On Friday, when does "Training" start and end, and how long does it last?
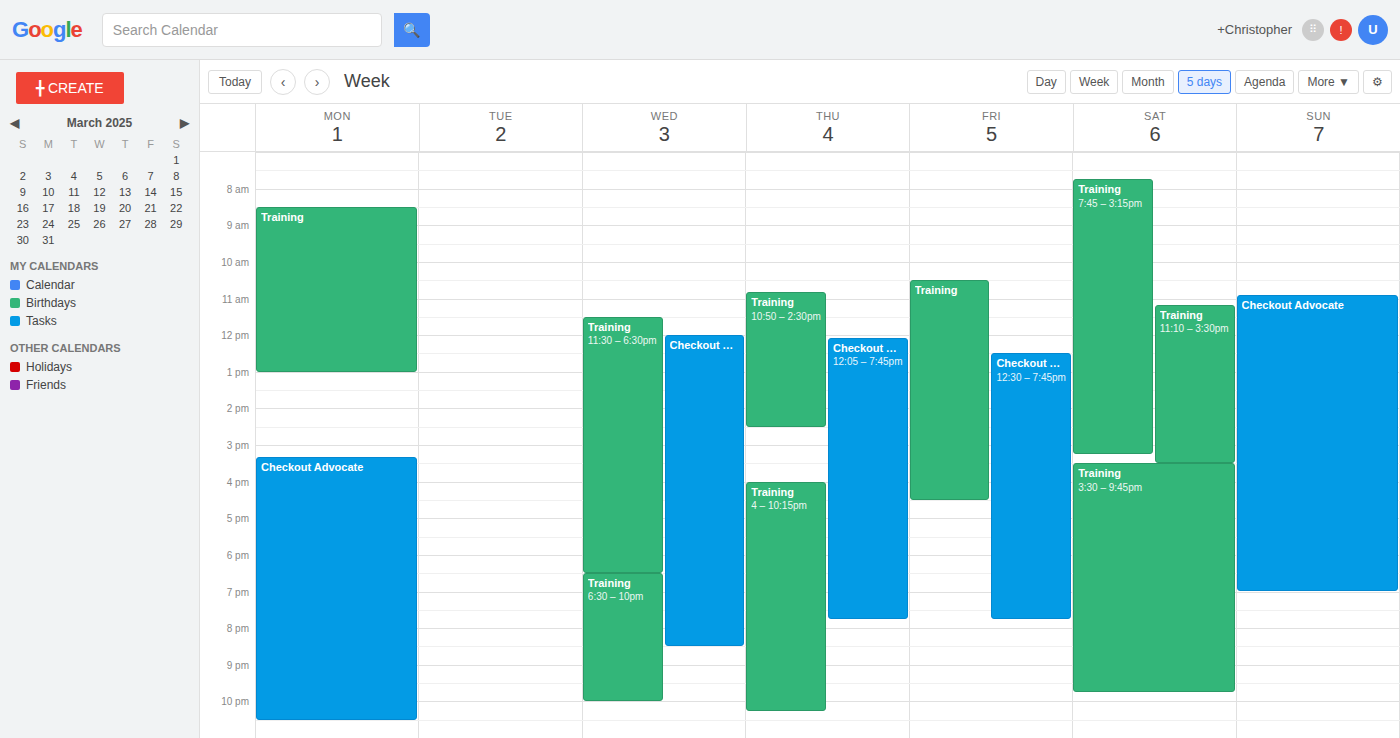
10:30 AM to 4:30 PM, 6 hours